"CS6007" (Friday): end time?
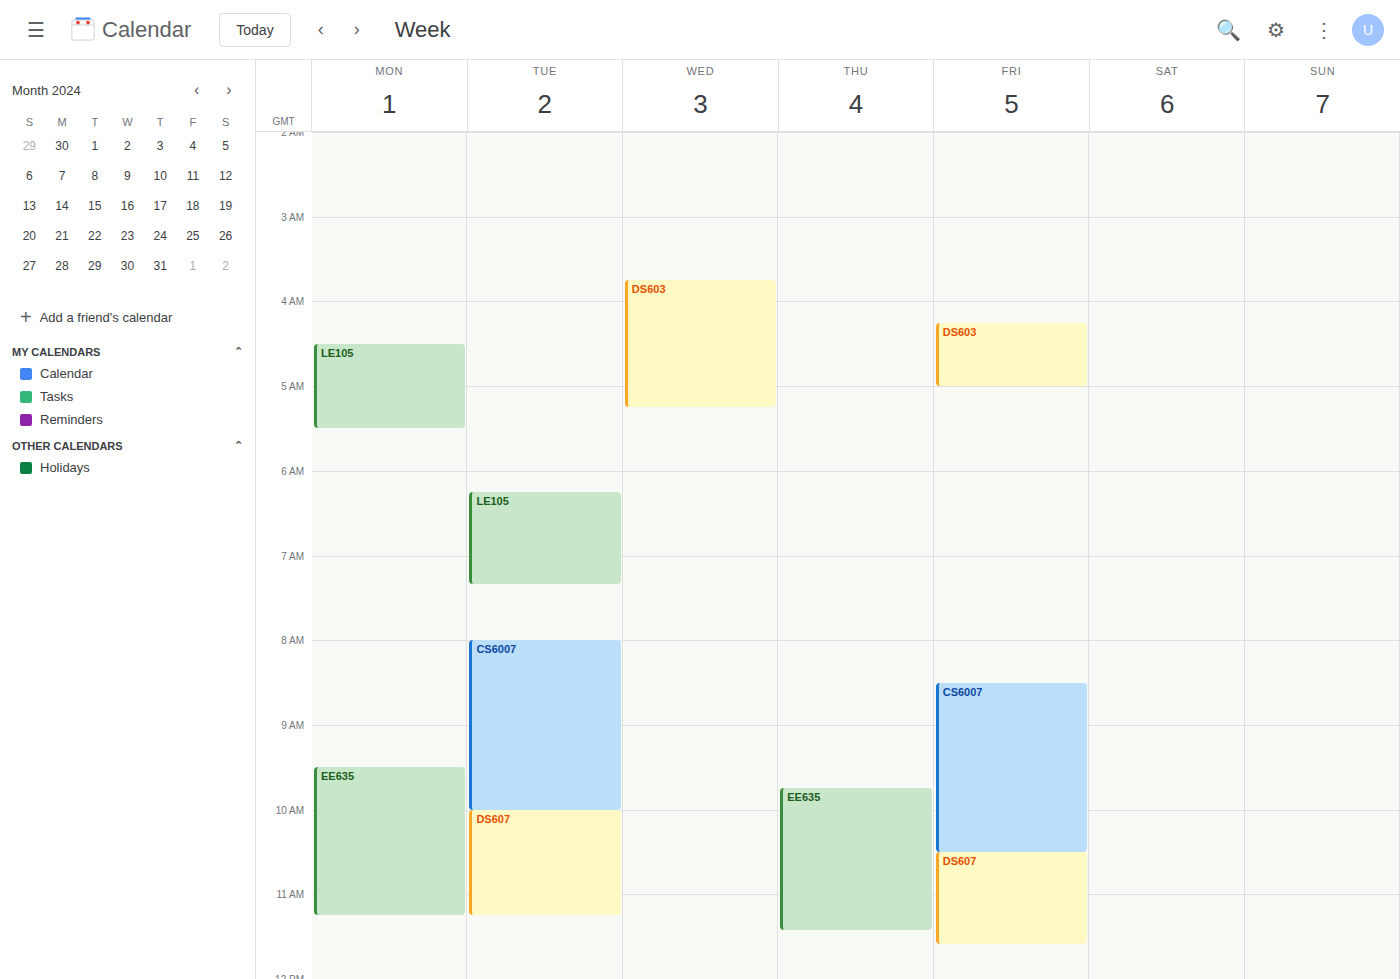
10:30 AM